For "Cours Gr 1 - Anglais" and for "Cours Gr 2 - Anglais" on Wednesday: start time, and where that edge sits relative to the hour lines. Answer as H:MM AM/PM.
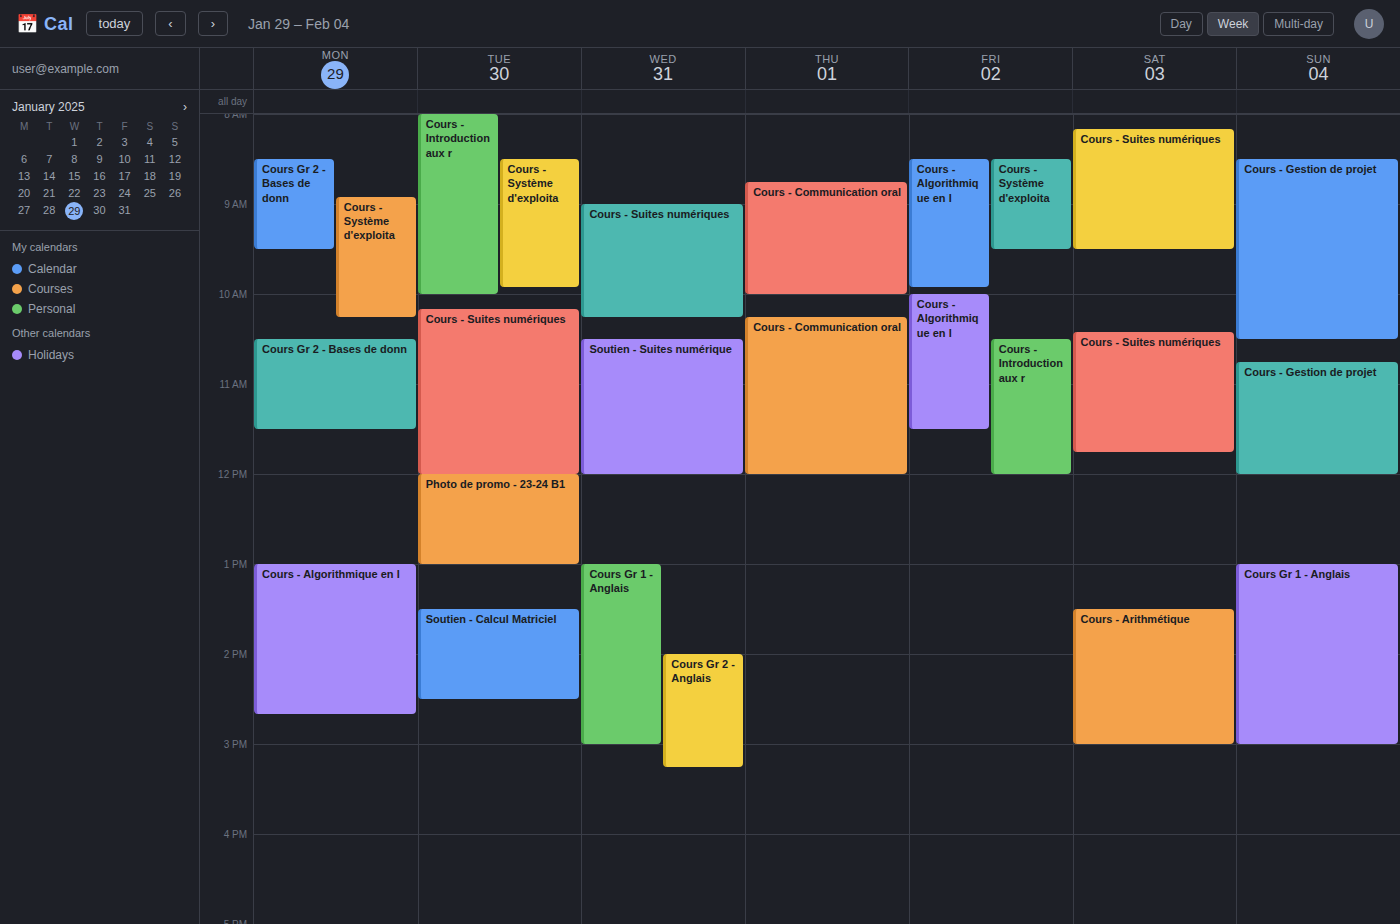
"Cours Gr 1 - Anglais": 1:00 PM, exactly on the 1 PM line. "Cours Gr 2 - Anglais": 2:00 PM, exactly on the 2 PM line.